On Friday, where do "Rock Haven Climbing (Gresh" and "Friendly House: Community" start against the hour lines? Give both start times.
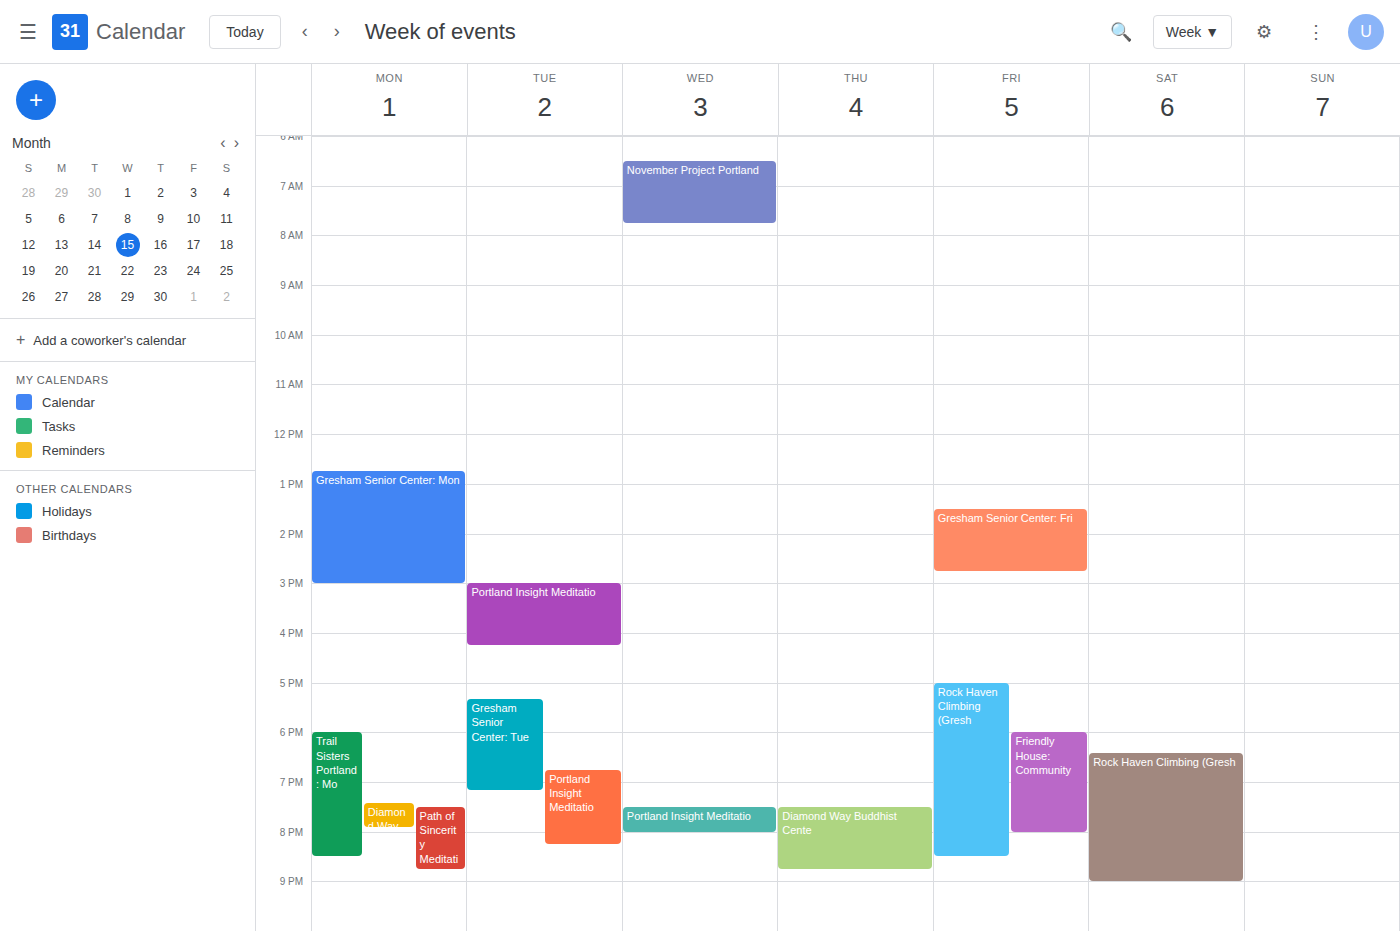
"Rock Haven Climbing (Gresh": 5:00 PM, exactly on the 5 PM line. "Friendly House: Community": 6:00 PM, exactly on the 6 PM line.